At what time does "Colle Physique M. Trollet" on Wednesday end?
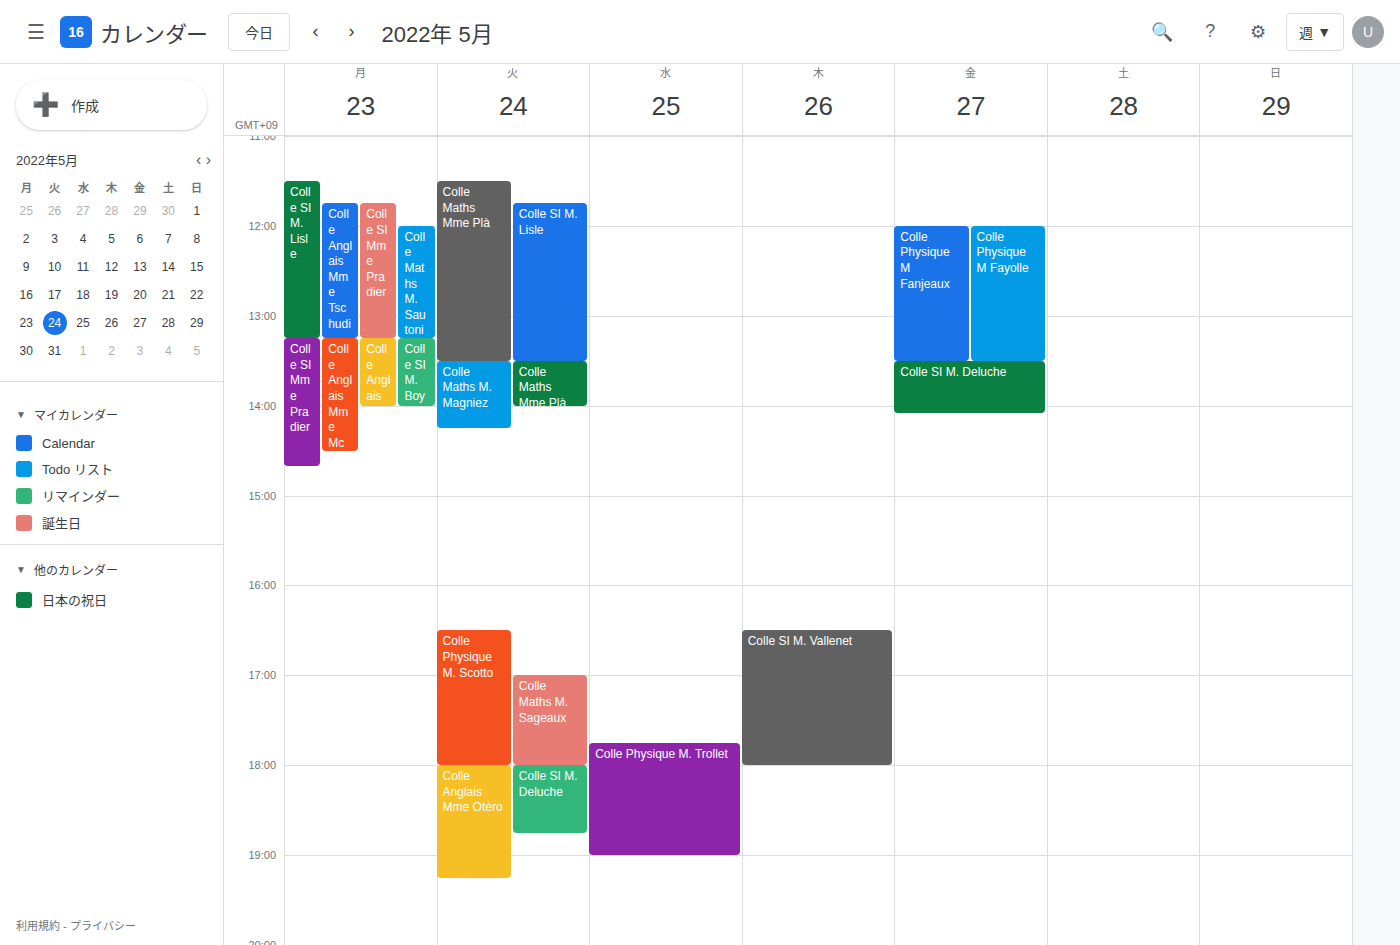
7:00 PM